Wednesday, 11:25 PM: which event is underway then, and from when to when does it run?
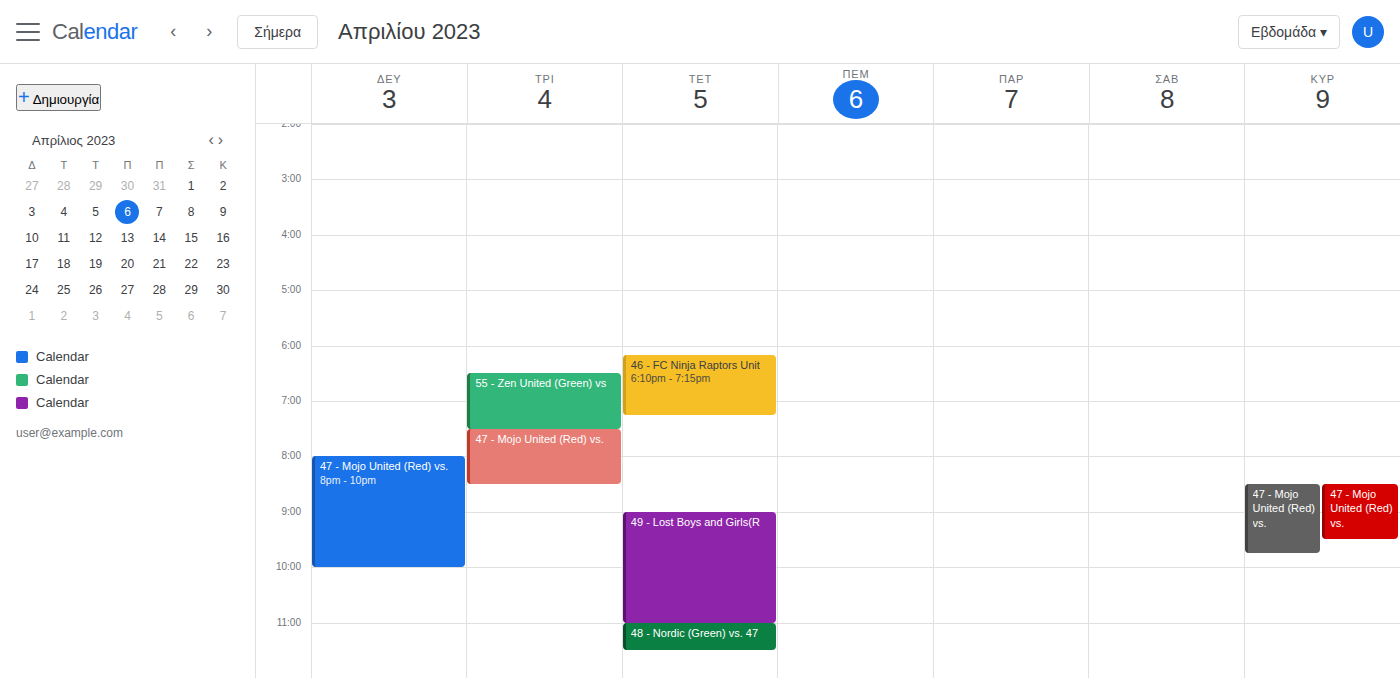
"48 - Nordic (Green) vs. 47", 11:00 PM to 11:30 PM